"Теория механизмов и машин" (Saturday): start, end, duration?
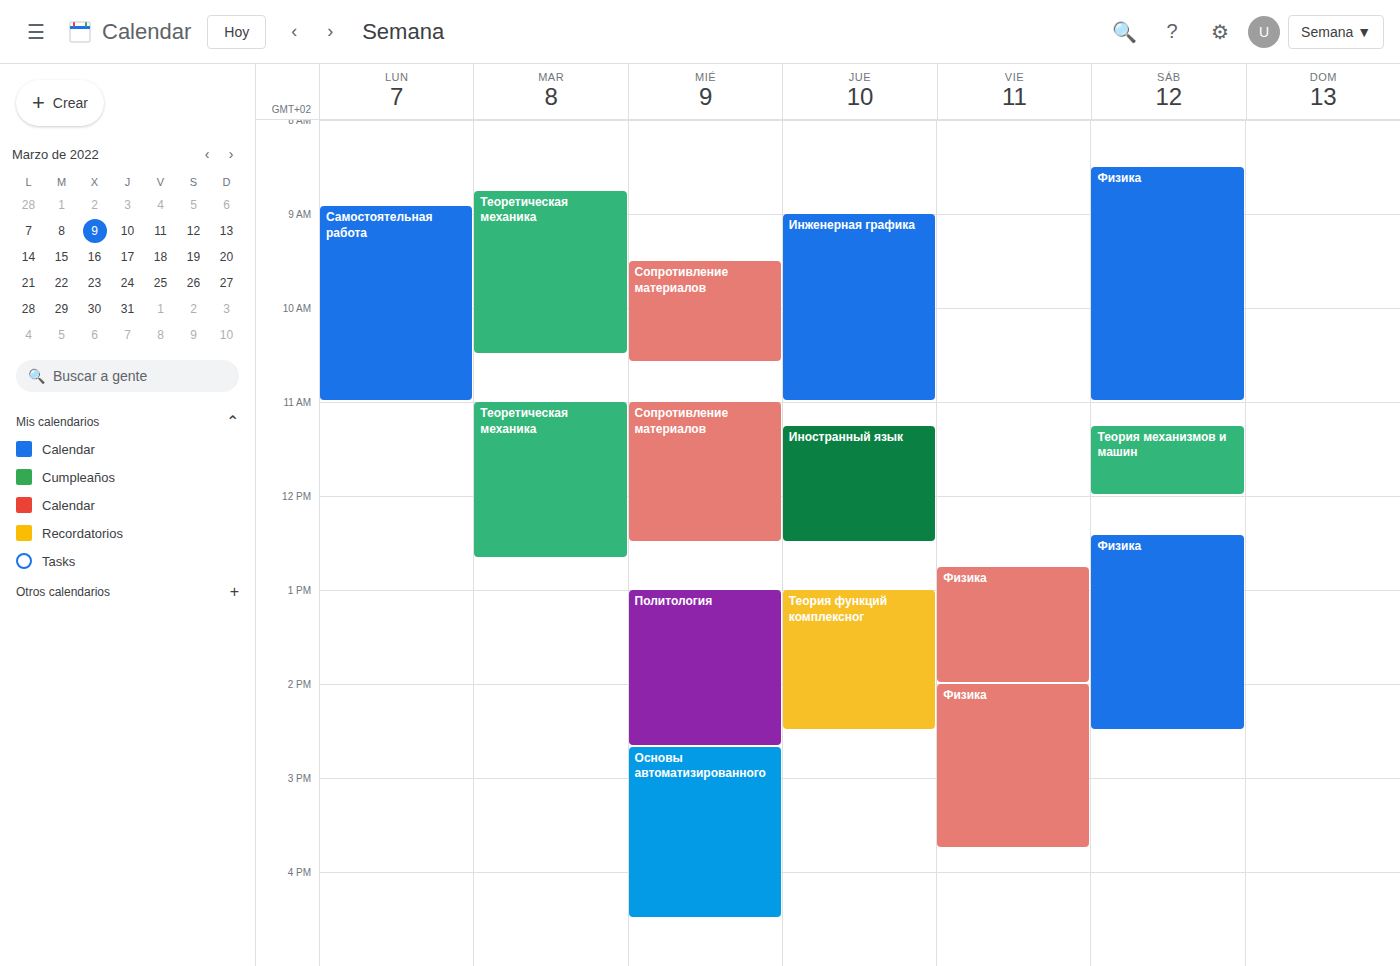
11:15 AM to 12:00 PM, 45 minutes